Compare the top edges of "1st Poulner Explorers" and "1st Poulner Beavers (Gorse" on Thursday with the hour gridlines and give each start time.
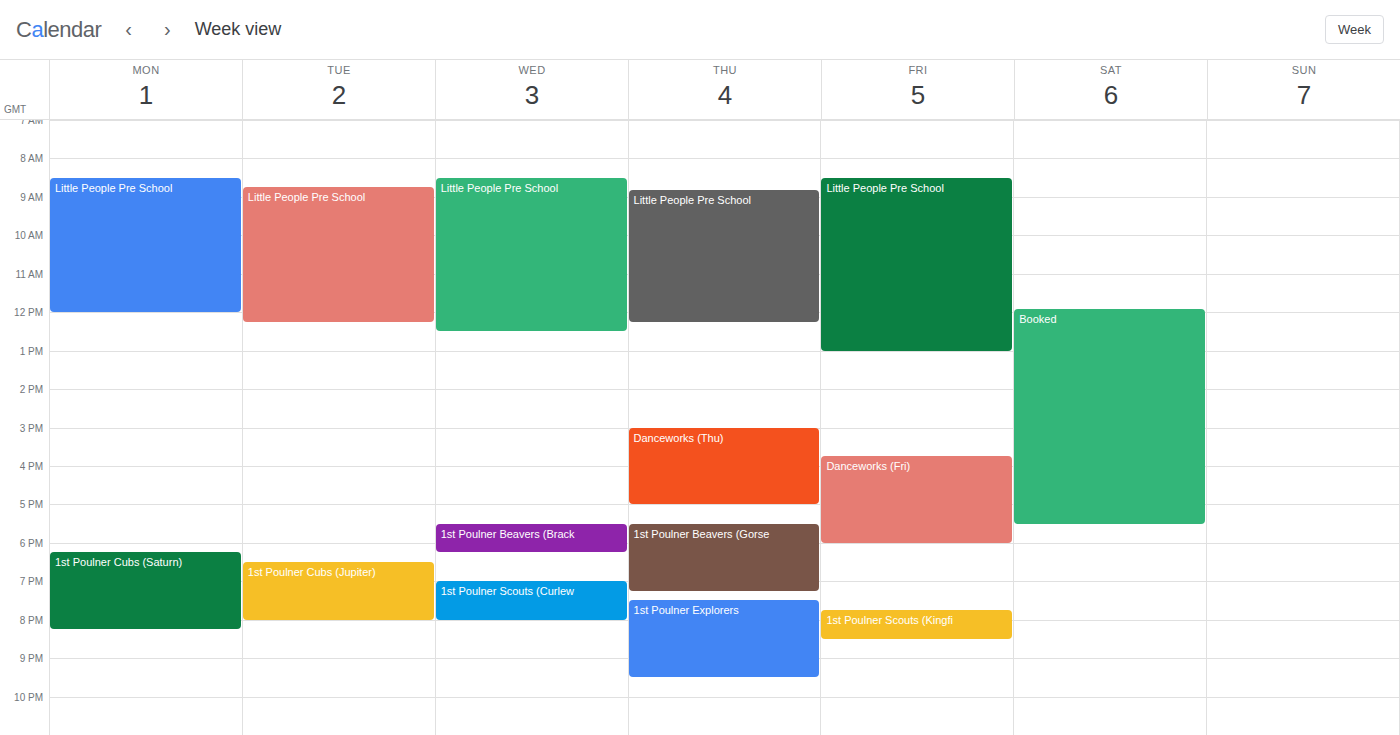
"1st Poulner Explorers": 7:30 PM, halfway between the 7 PM and 8 PM lines. "1st Poulner Beavers (Gorse": 5:30 PM, halfway between the 5 PM and 6 PM lines.